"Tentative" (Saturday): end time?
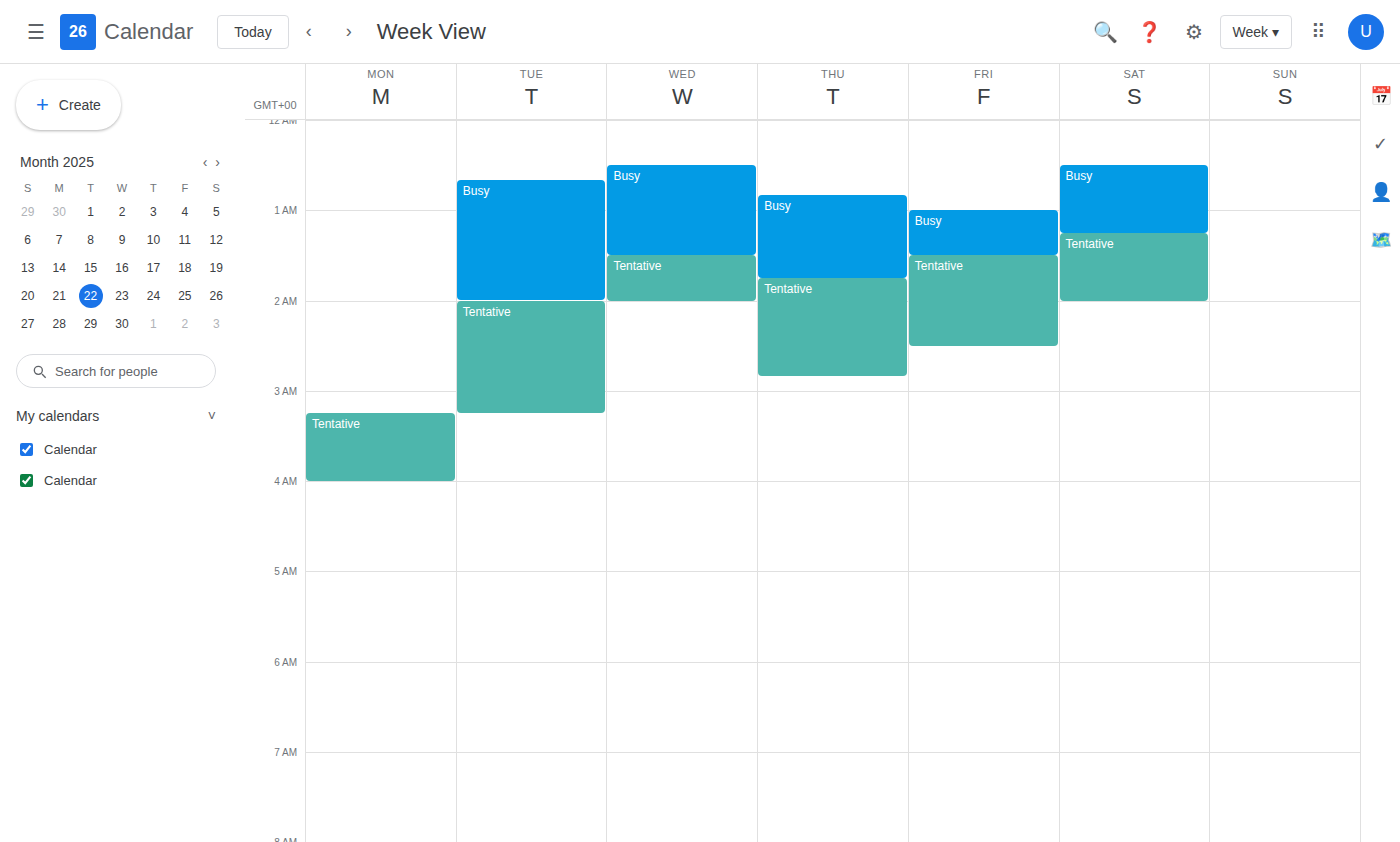
02:00